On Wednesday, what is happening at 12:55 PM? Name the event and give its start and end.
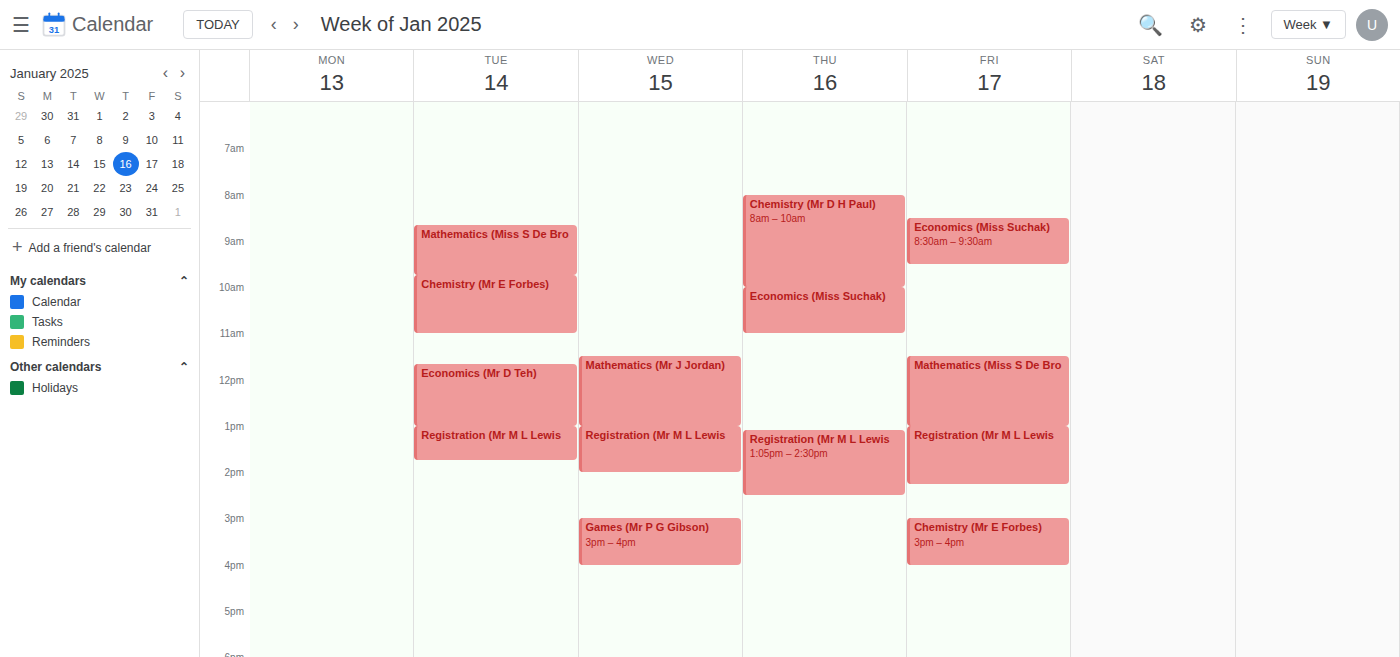
"Mathematics (Mr J Jordan)", 11:30 AM to 1:00 PM